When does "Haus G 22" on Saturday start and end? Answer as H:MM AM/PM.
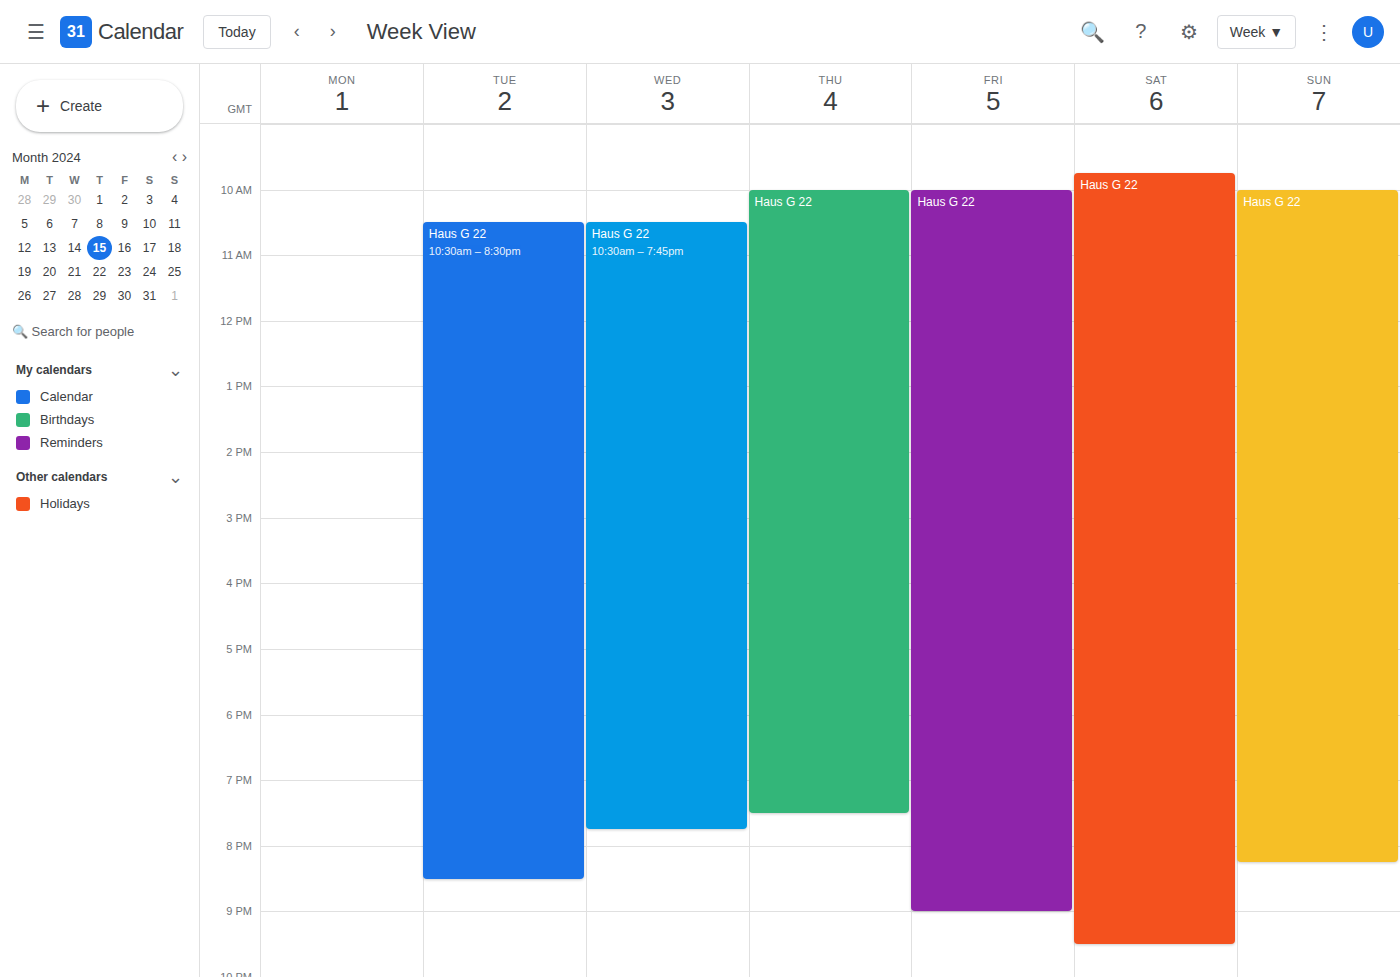
9:45 AM to 9:30 PM